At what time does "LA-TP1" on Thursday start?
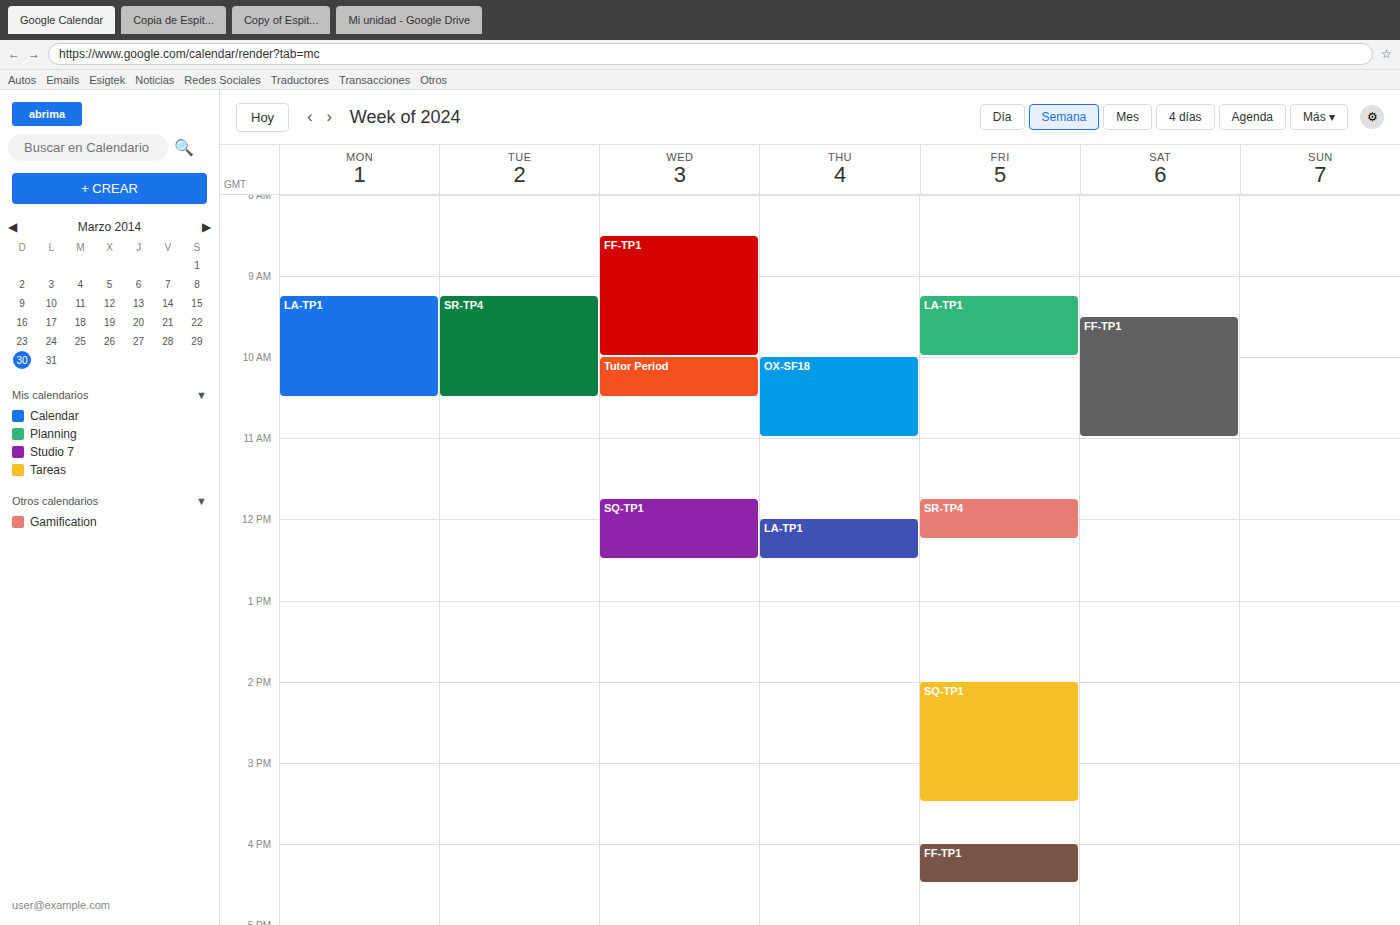
12:00 PM